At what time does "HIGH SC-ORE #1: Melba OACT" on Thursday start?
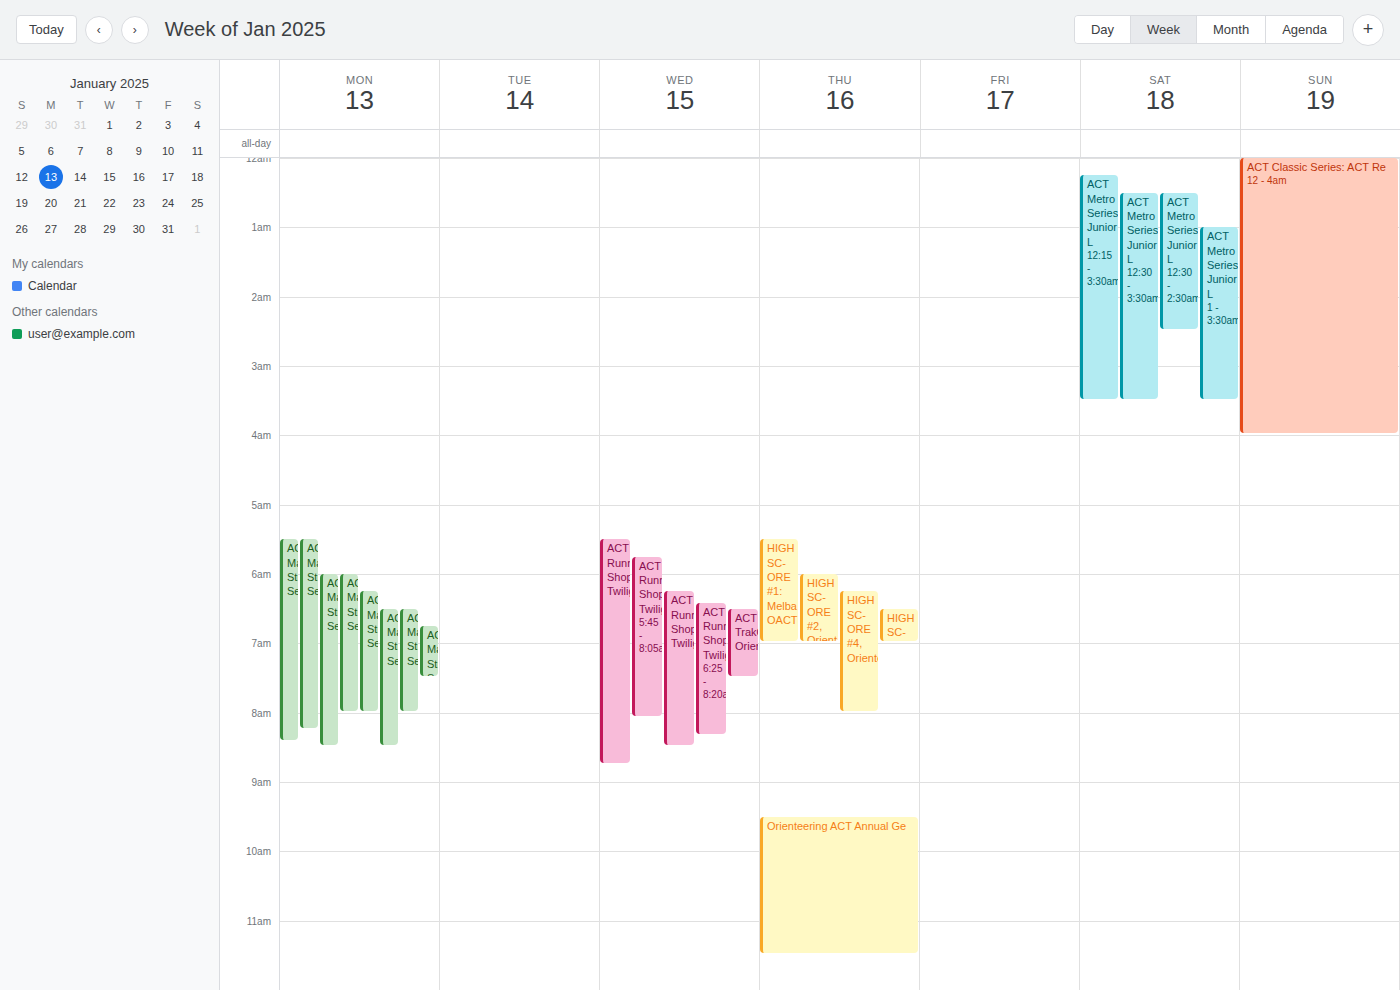
5:30 AM